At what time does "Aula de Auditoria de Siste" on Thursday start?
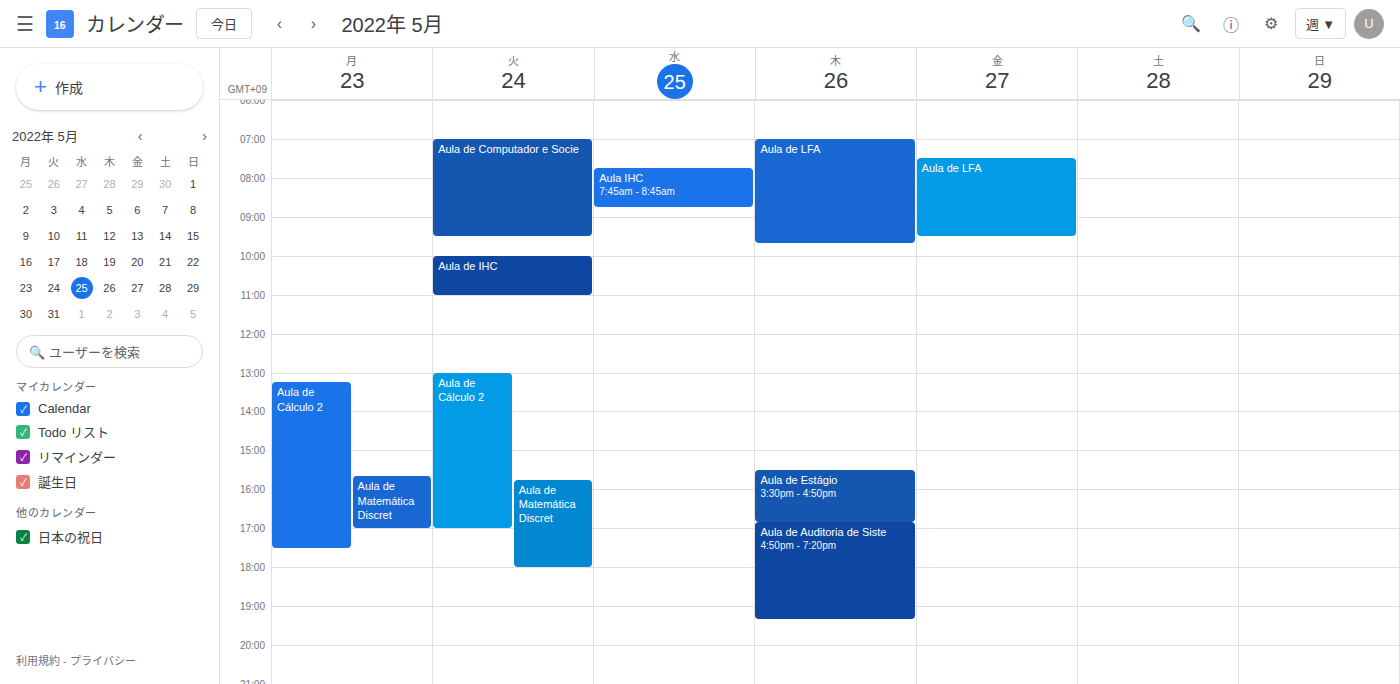
4:50 PM